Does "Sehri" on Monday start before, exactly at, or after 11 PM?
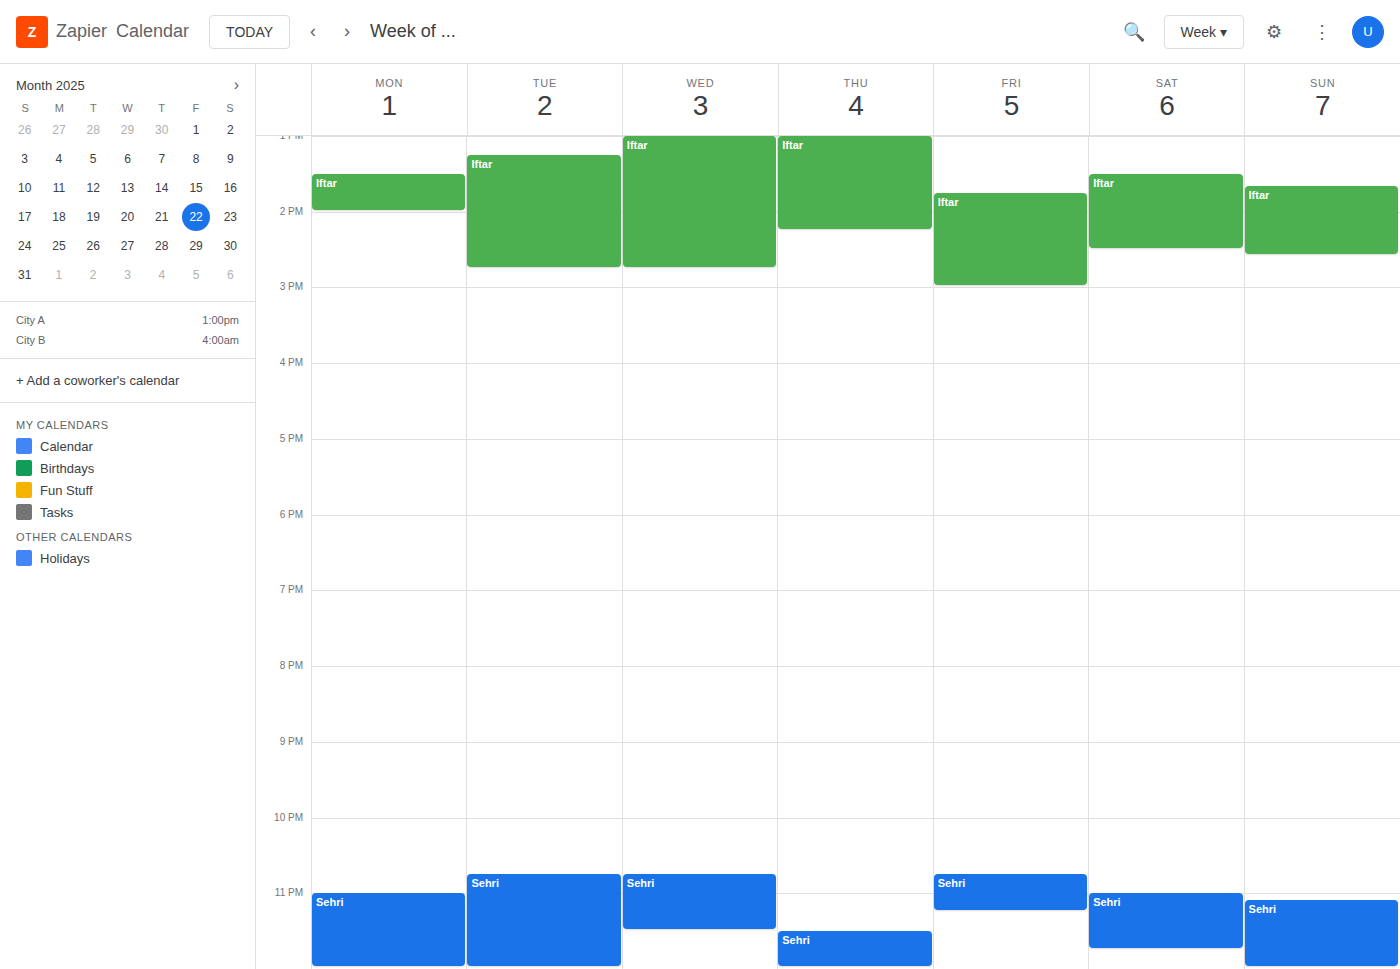
11:00 PM -- exactly at 11 PM, on the 11 PM line.